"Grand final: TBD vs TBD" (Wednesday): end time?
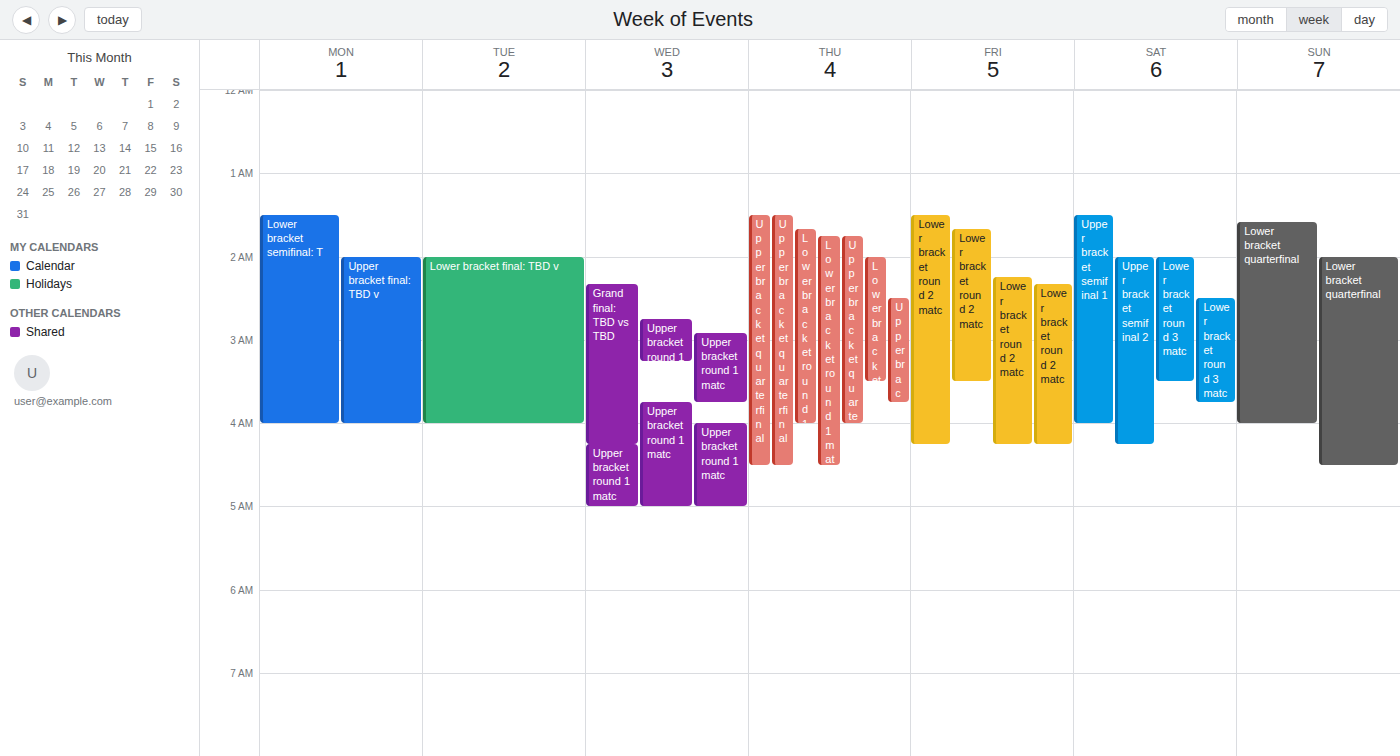
4:15 AM